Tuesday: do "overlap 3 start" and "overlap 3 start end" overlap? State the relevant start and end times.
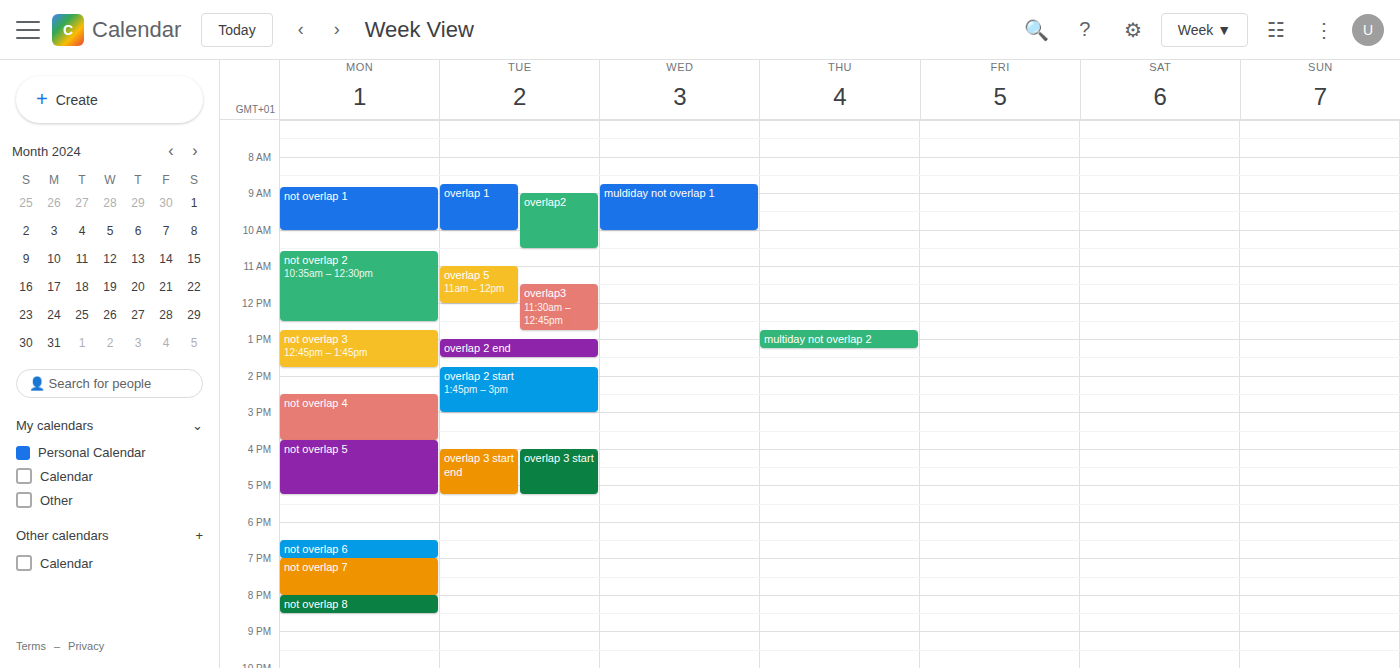
"overlap 3 start end" runs 4:00 PM to 5:15 PM, inside "overlap 3 start" -- they overlap.